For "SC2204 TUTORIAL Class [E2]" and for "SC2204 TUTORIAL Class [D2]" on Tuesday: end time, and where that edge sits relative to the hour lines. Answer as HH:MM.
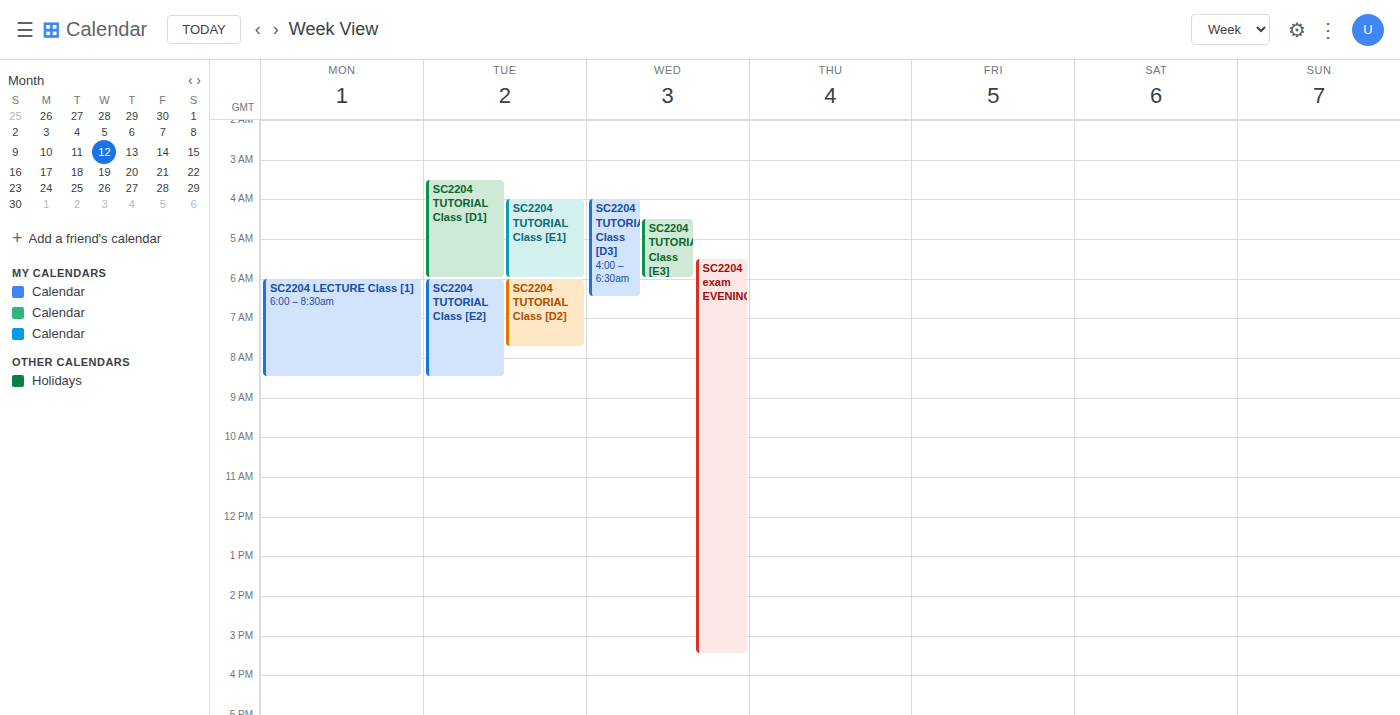
"SC2204 TUTORIAL Class [E2]": 08:30, halfway between the 08:00 and 09:00 lines. "SC2204 TUTORIAL Class [D2]": 07:45, neither: three quarters of the way from the 07:00 line to the 08:00 line.